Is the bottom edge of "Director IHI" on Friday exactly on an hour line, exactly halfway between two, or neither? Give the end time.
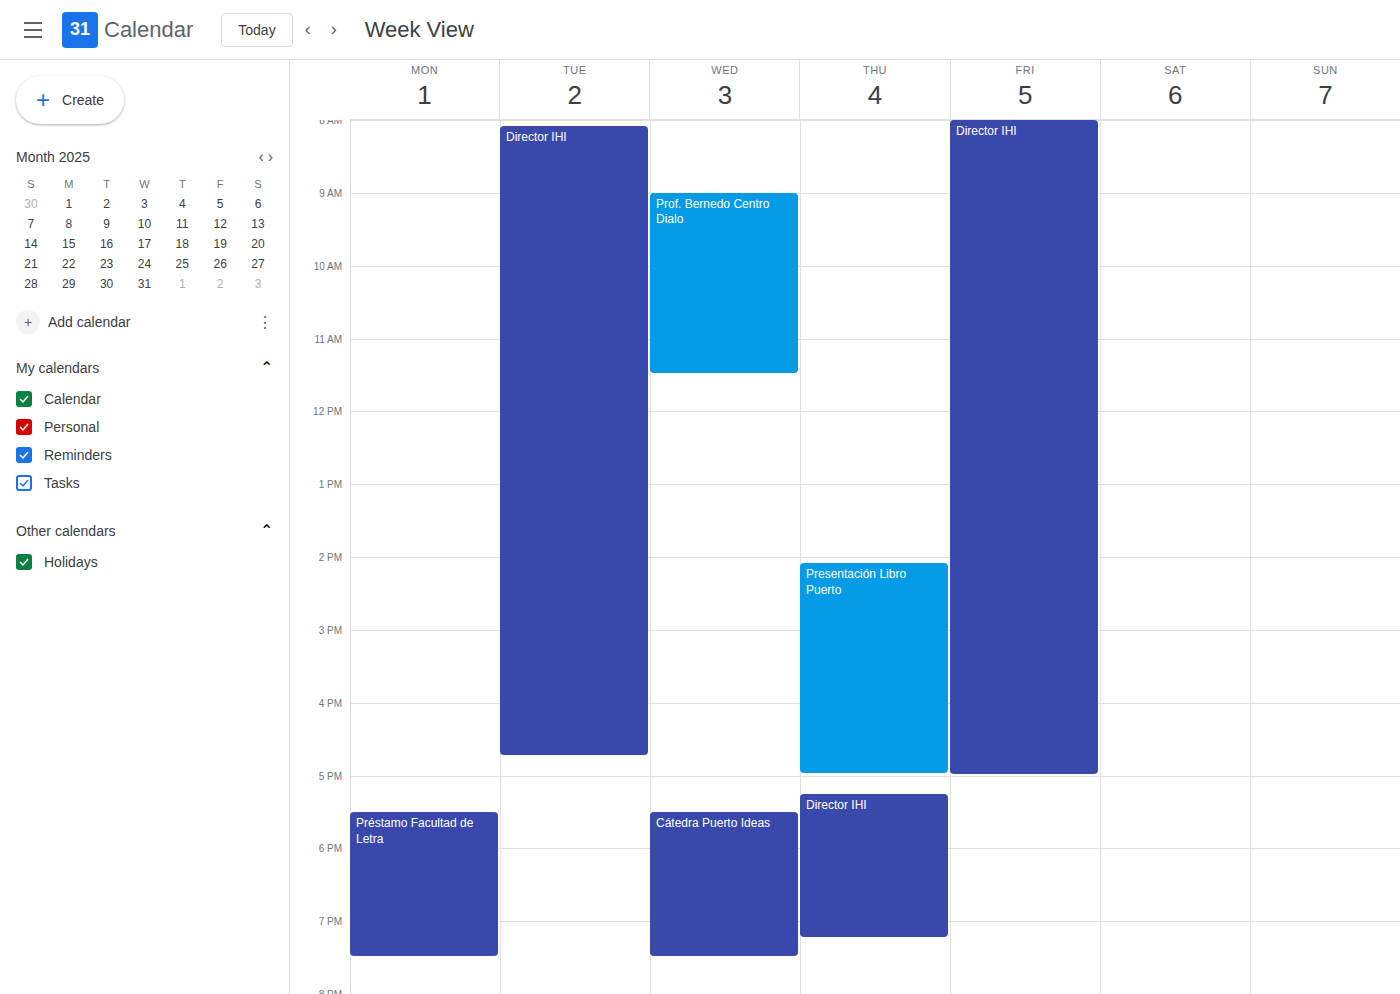
5:00 PM -- exactly on the 5 PM line.